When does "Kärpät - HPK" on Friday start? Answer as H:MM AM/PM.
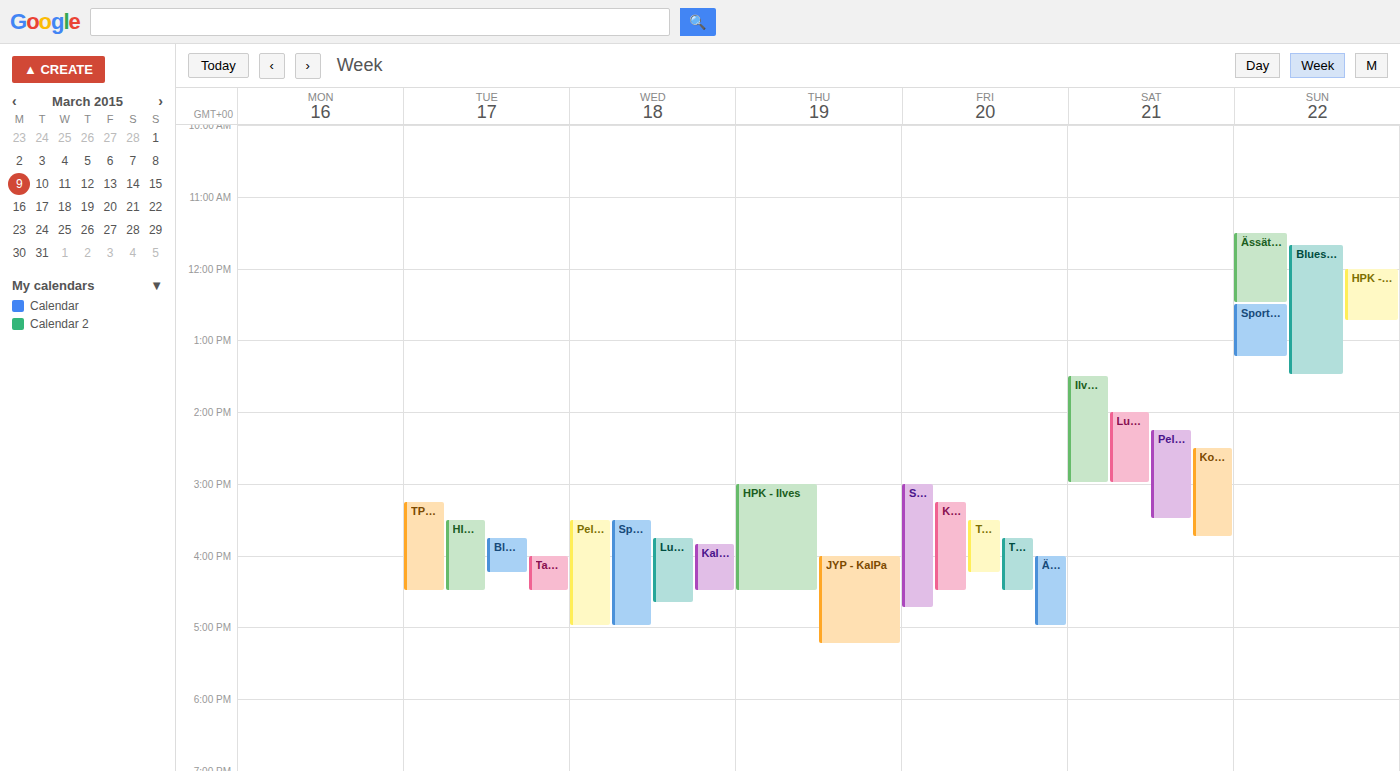
3:15 PM